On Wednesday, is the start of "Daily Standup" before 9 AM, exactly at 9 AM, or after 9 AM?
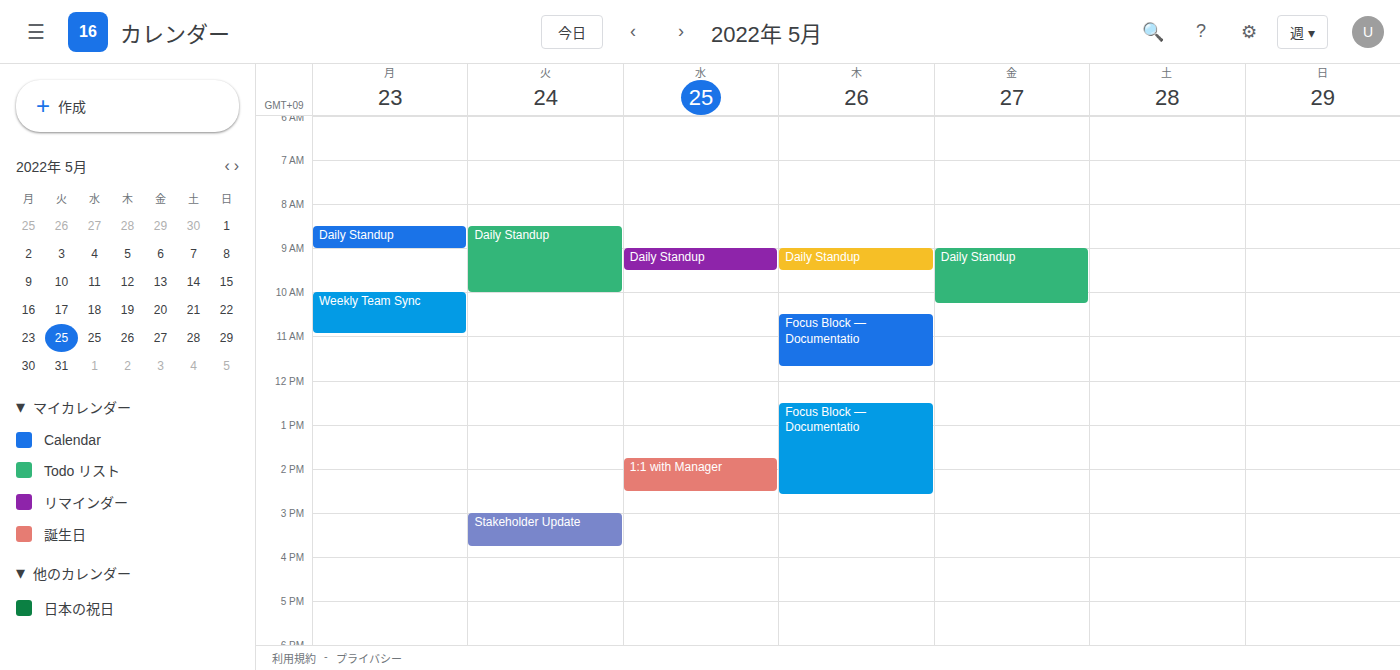
9:00 AM -- exactly at 9 AM, on the 9 AM line.